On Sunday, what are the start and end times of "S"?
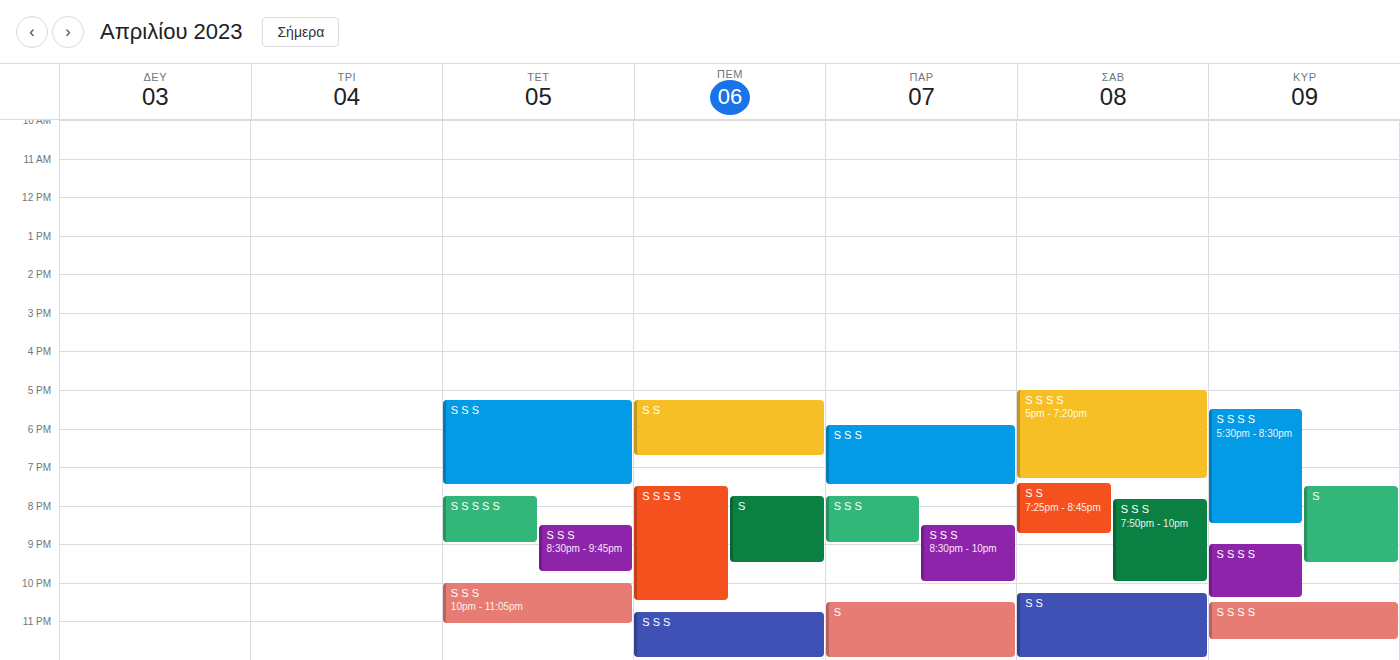
7:30 PM to 9:30 PM